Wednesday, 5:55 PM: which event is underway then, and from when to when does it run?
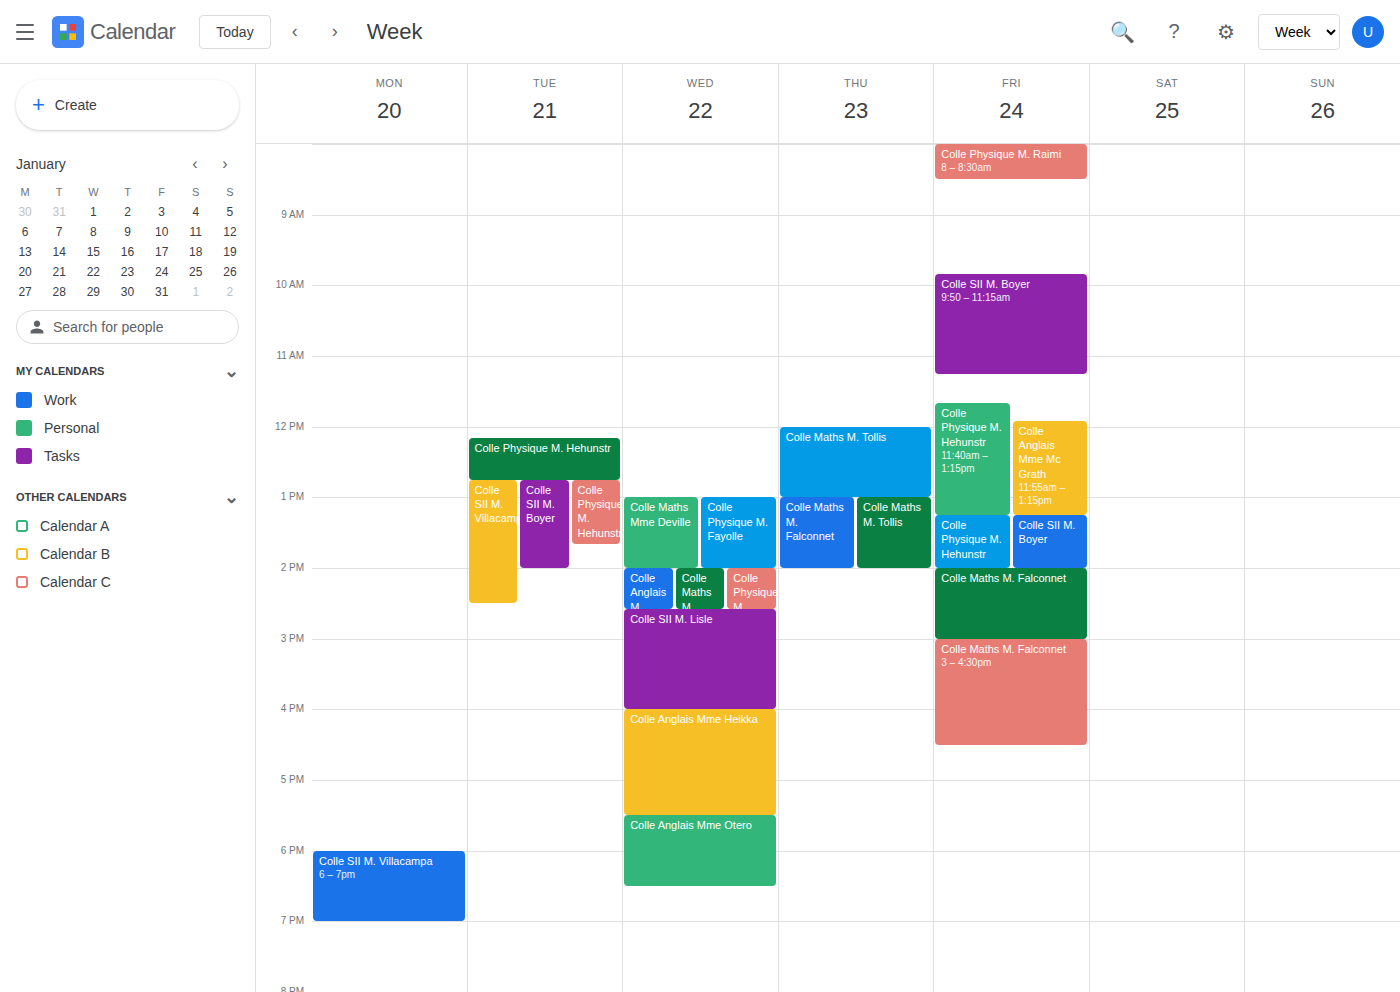
"Colle Anglais Mme Otero", 5:30 PM to 6:30 PM